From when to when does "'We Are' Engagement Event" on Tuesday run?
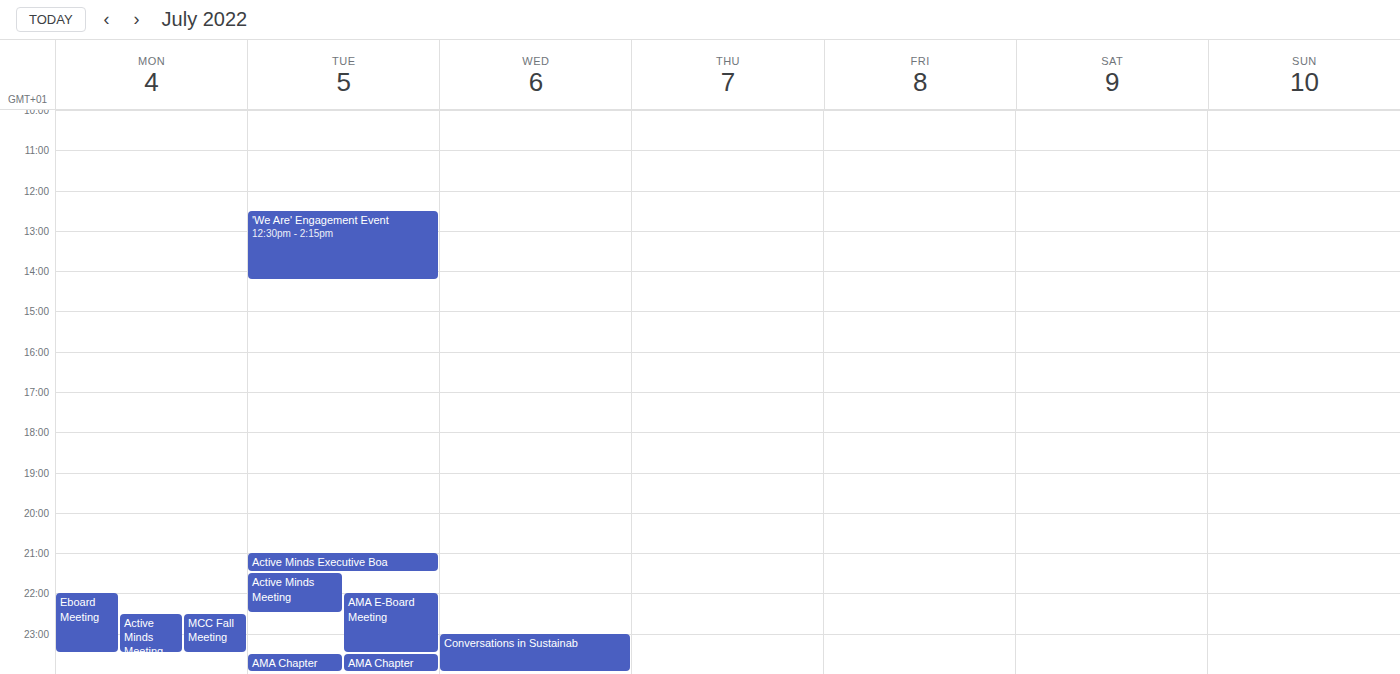
12:30 PM to 2:15 PM